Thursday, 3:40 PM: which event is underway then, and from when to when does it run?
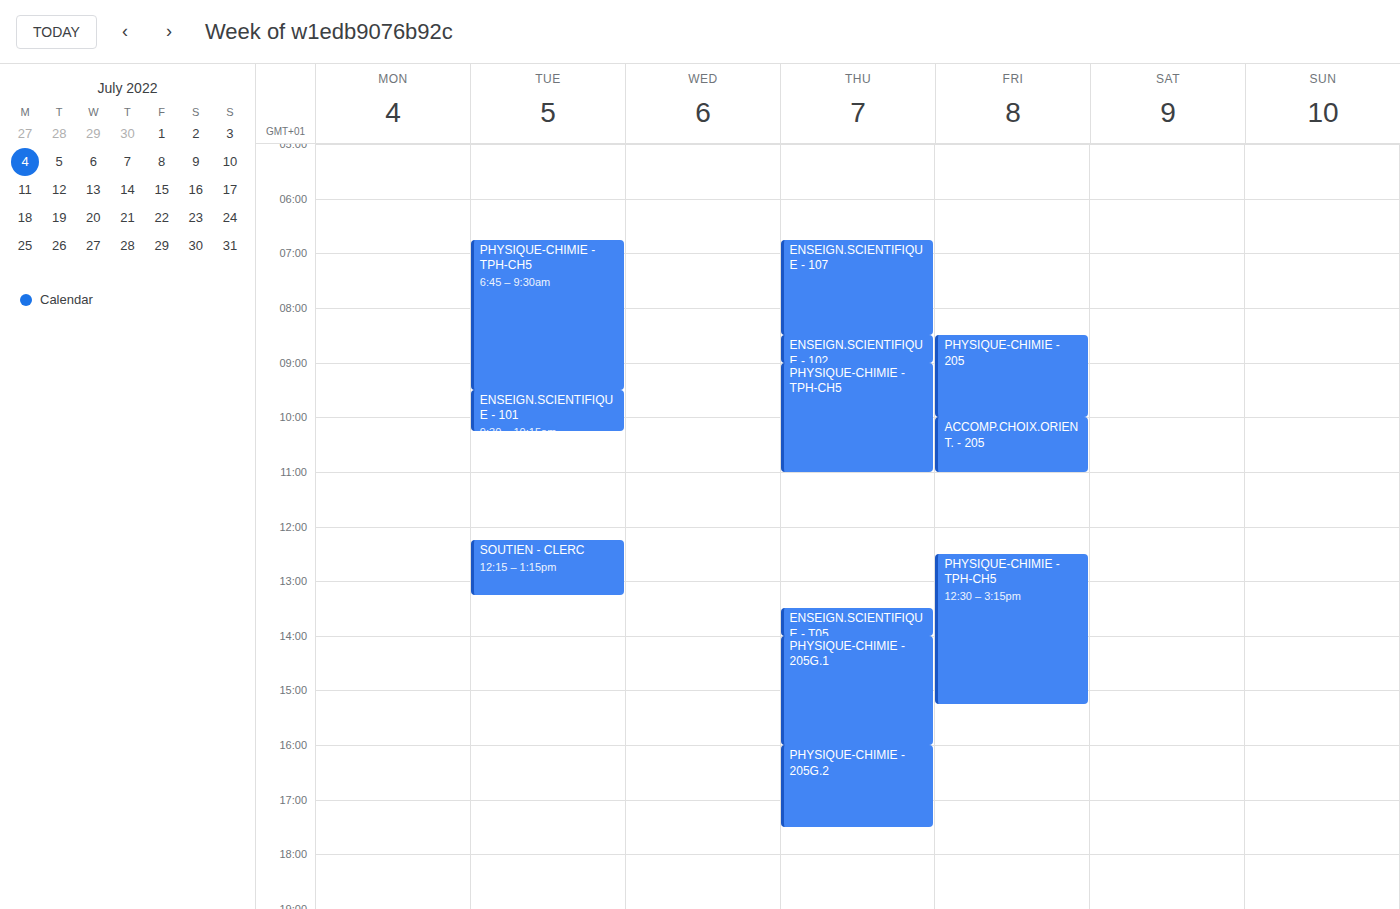
"PHYSIQUE-CHIMIE - 205G.1", 2:00 PM to 4:00 PM